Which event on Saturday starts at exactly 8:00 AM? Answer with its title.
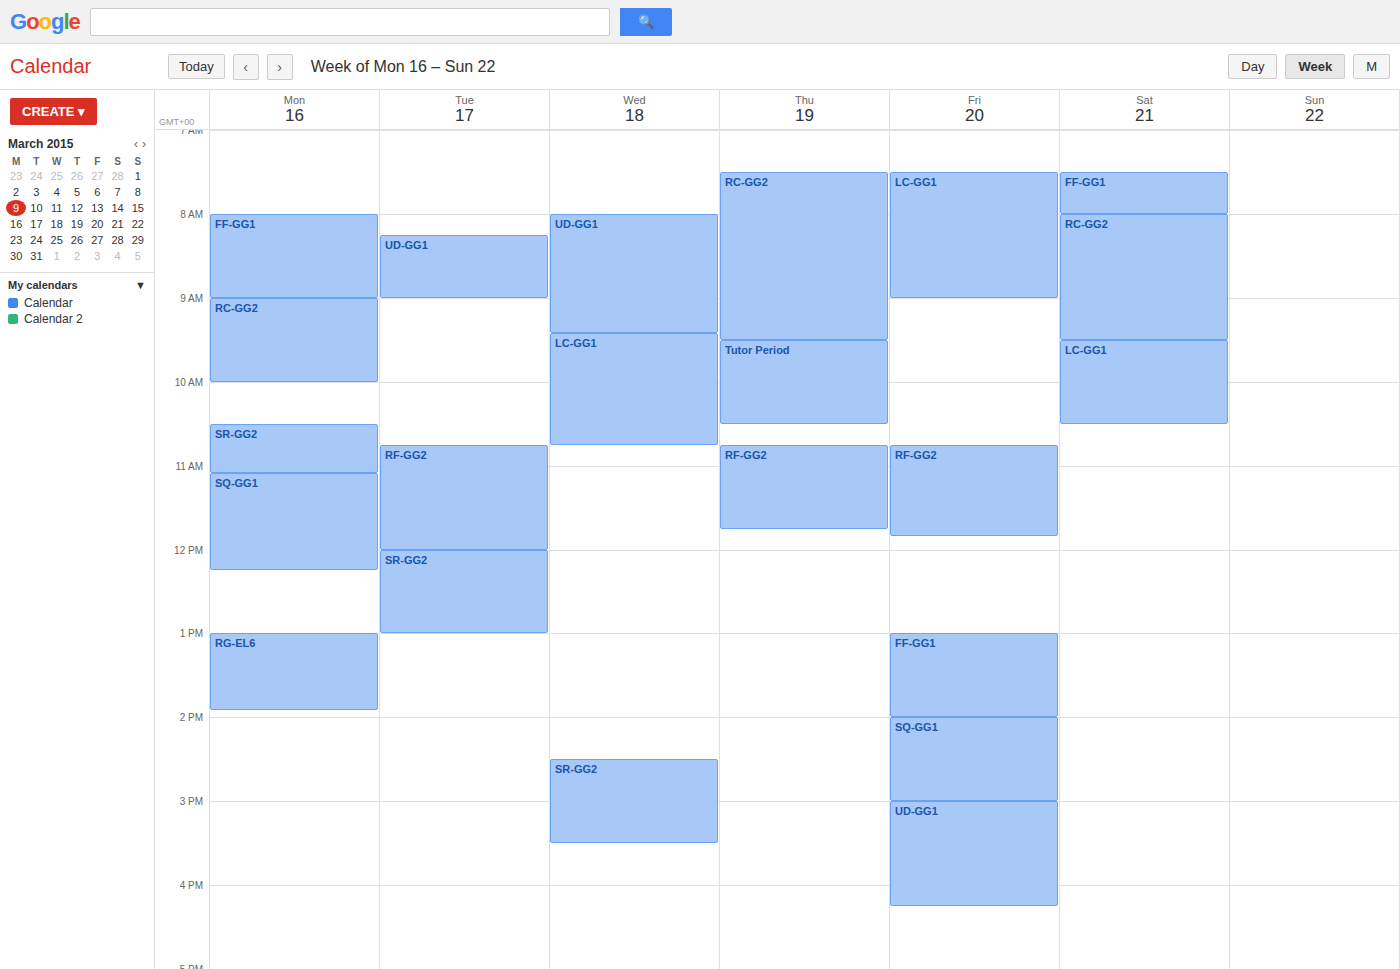
"RC-GG2"